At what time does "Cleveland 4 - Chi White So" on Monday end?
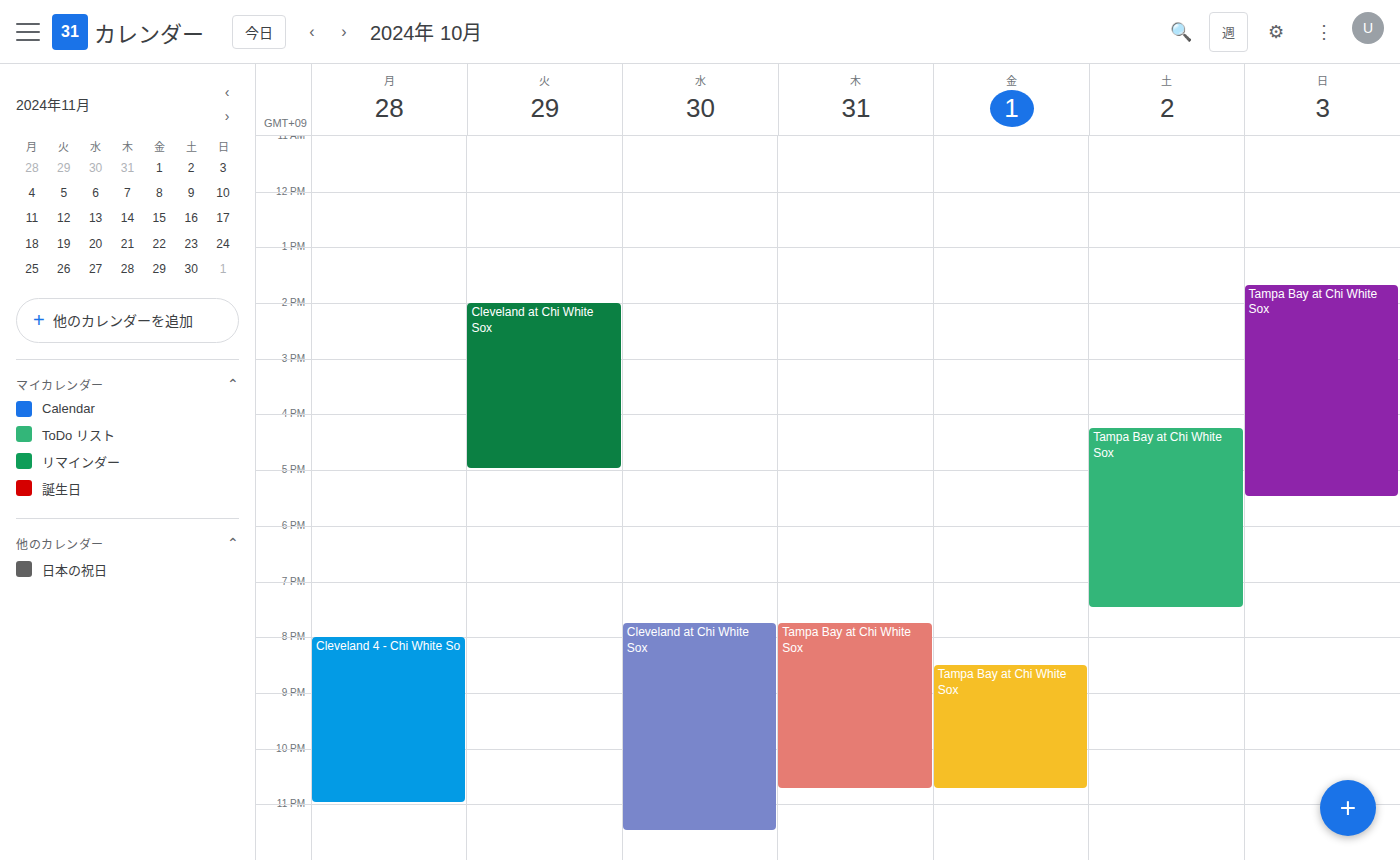
11:00 PM